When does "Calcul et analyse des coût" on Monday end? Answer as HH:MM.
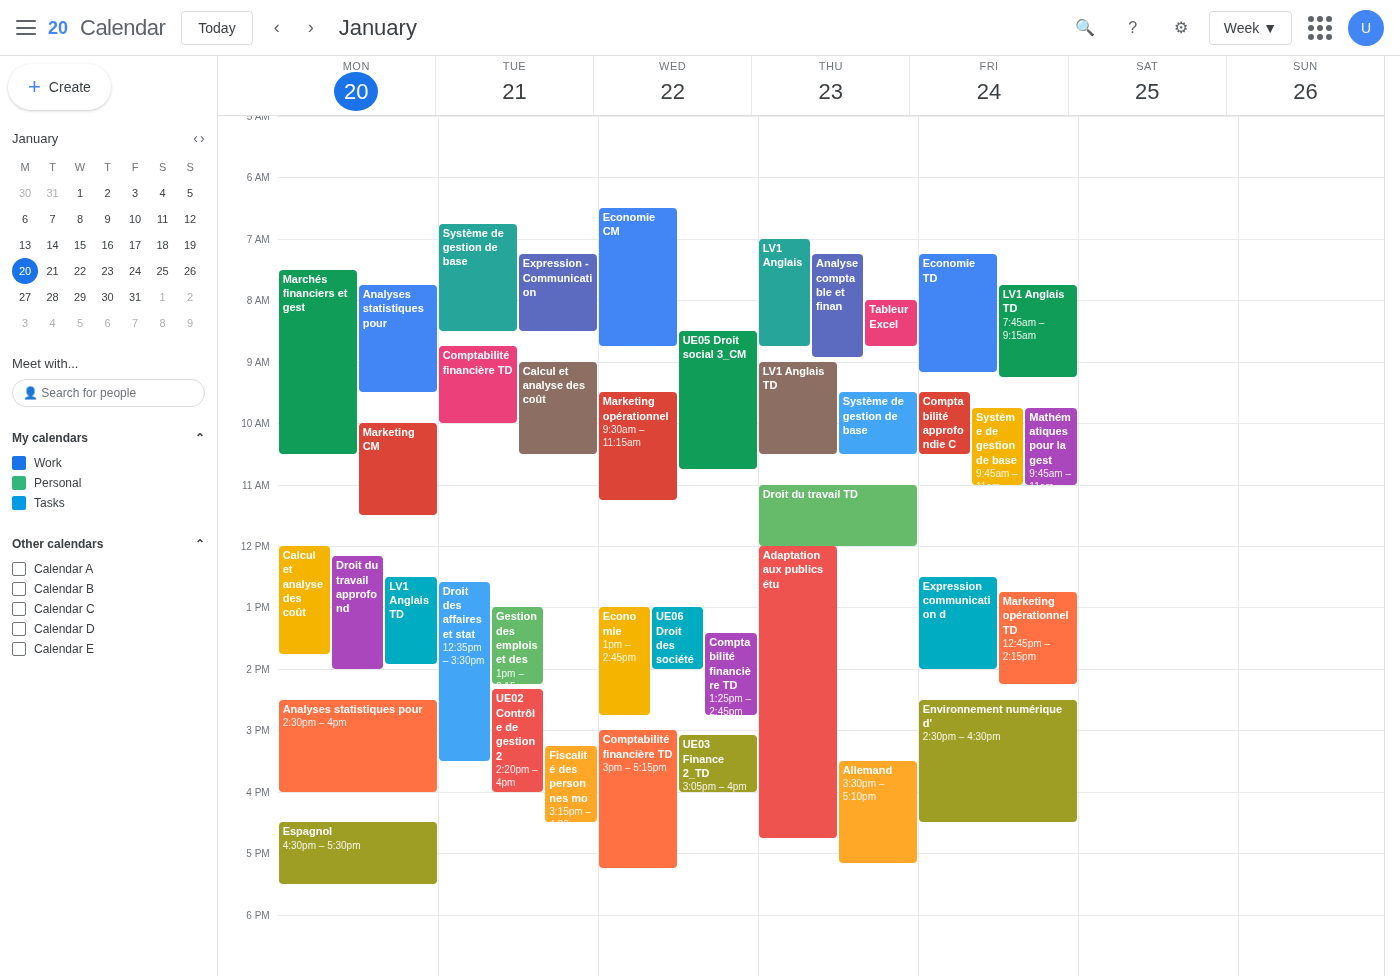
13:45